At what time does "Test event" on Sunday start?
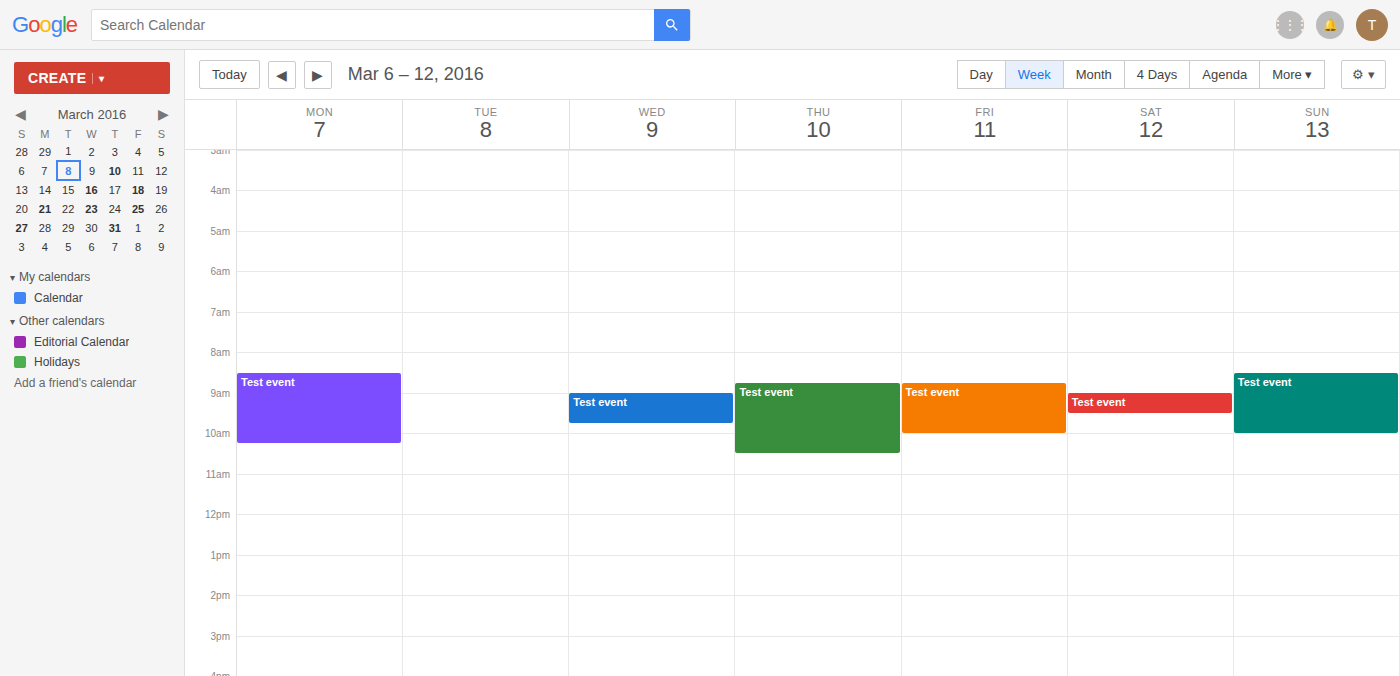
8:30 AM